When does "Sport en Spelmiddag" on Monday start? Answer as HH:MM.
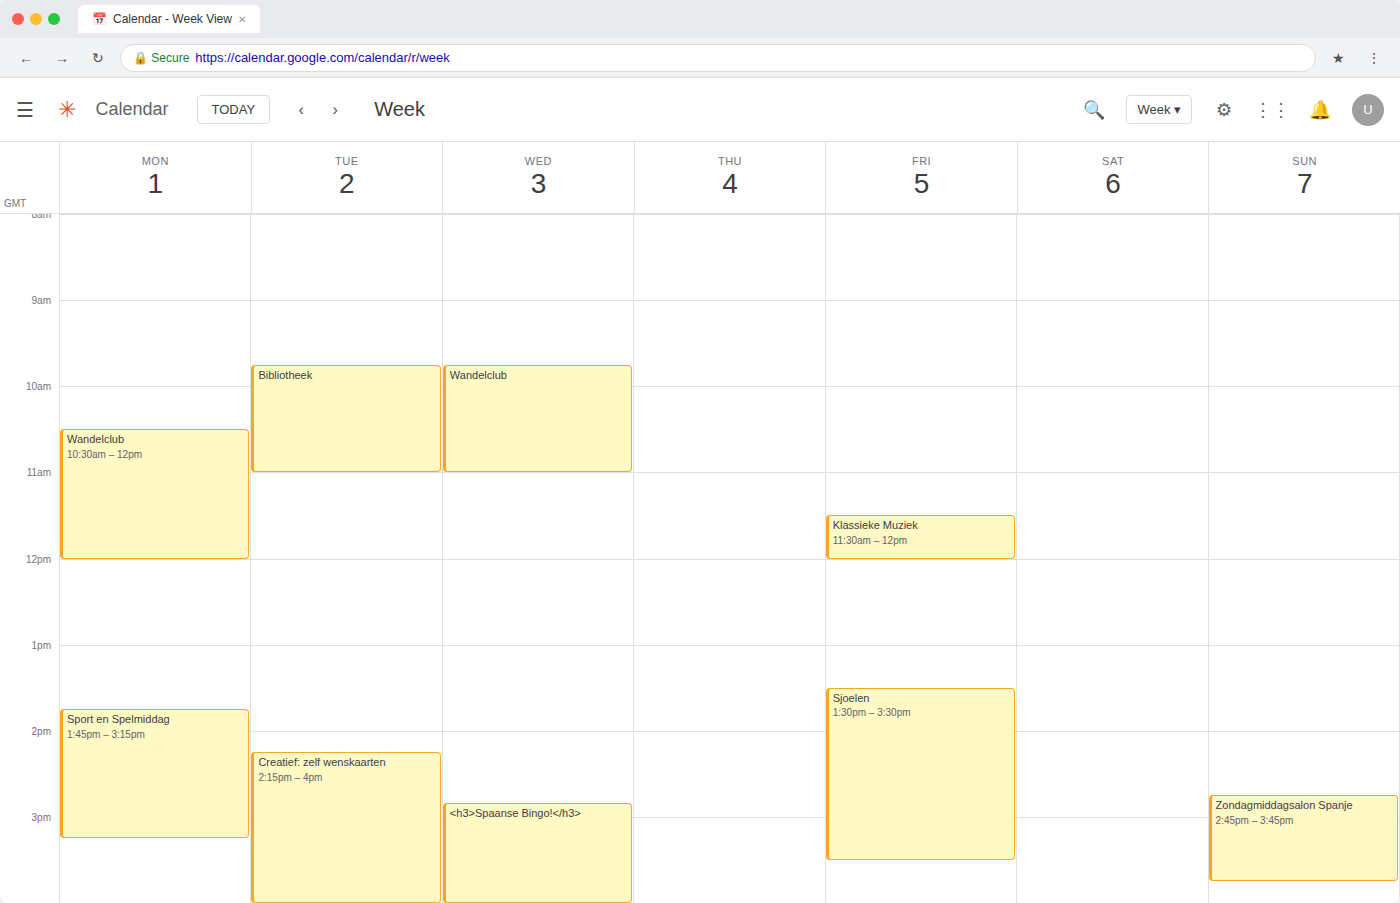
13:45